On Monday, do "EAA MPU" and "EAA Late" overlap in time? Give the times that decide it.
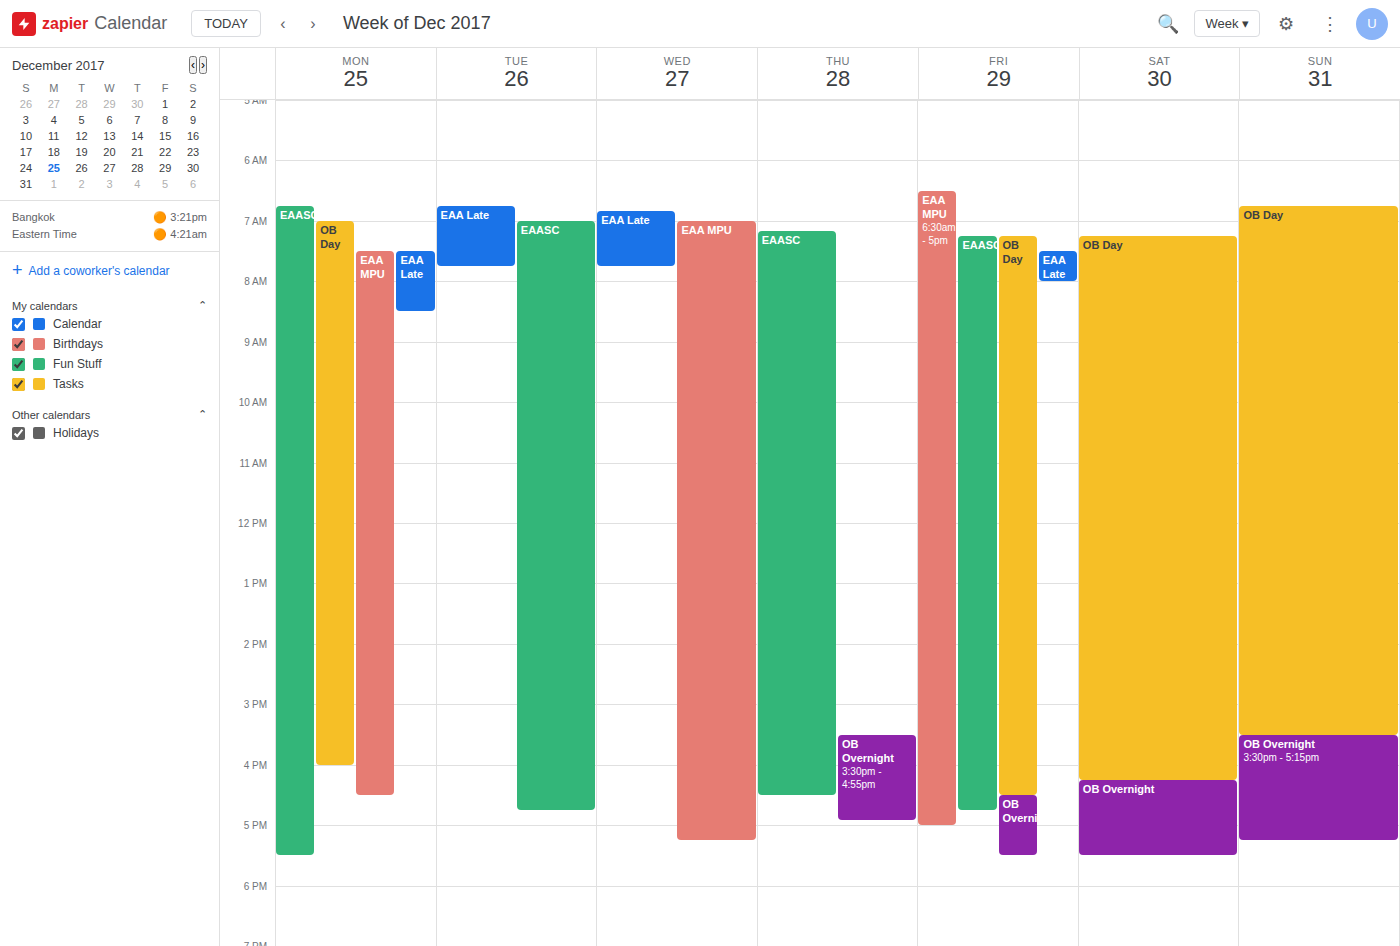
"EAA Late" runs 7:30 AM to 8:30 AM, inside "EAA MPU" -- they overlap.